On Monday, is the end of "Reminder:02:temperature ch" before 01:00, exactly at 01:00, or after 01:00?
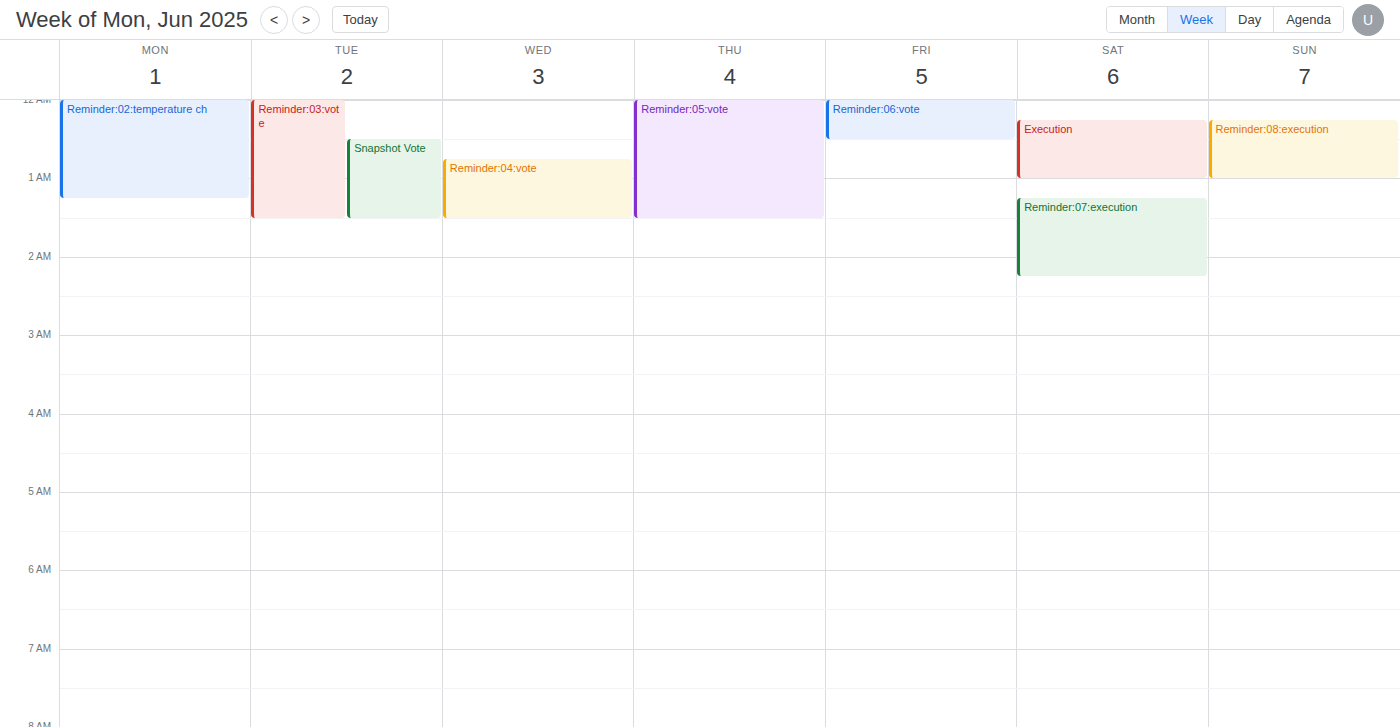
01:15 -- after 01:00, 15 minutes below the 01:00 line.